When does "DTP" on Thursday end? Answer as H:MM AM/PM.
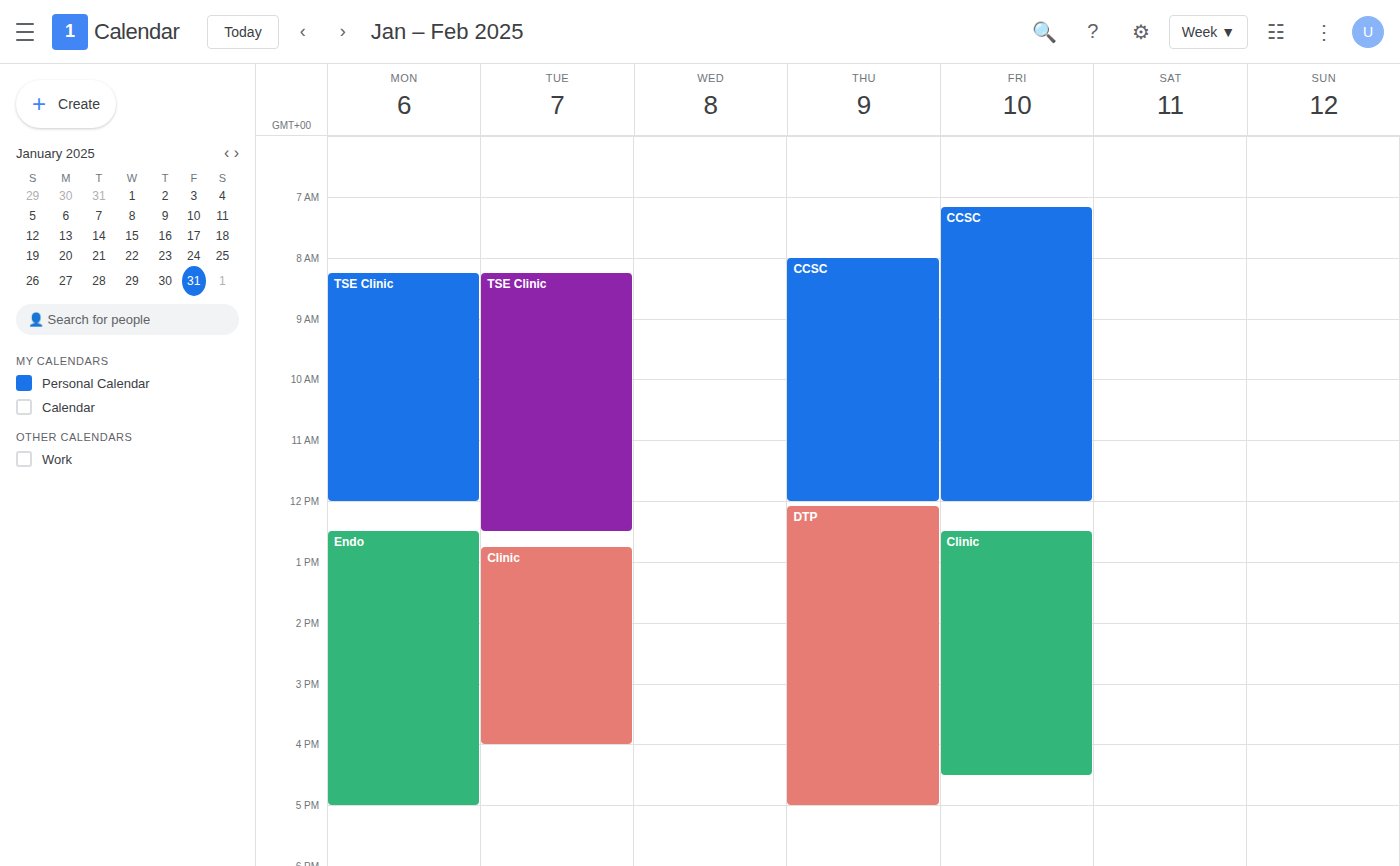
5:00 PM